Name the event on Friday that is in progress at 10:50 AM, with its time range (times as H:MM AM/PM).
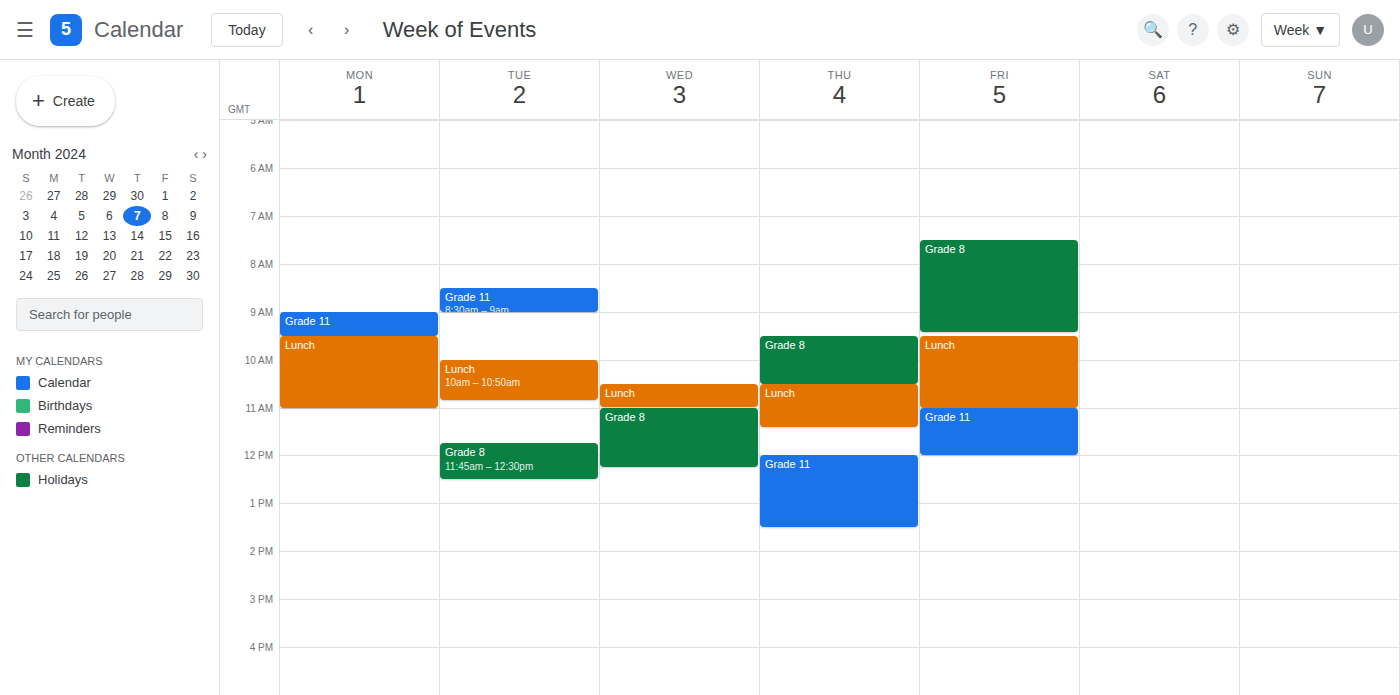
"Lunch", 9:30 AM to 11:00 AM